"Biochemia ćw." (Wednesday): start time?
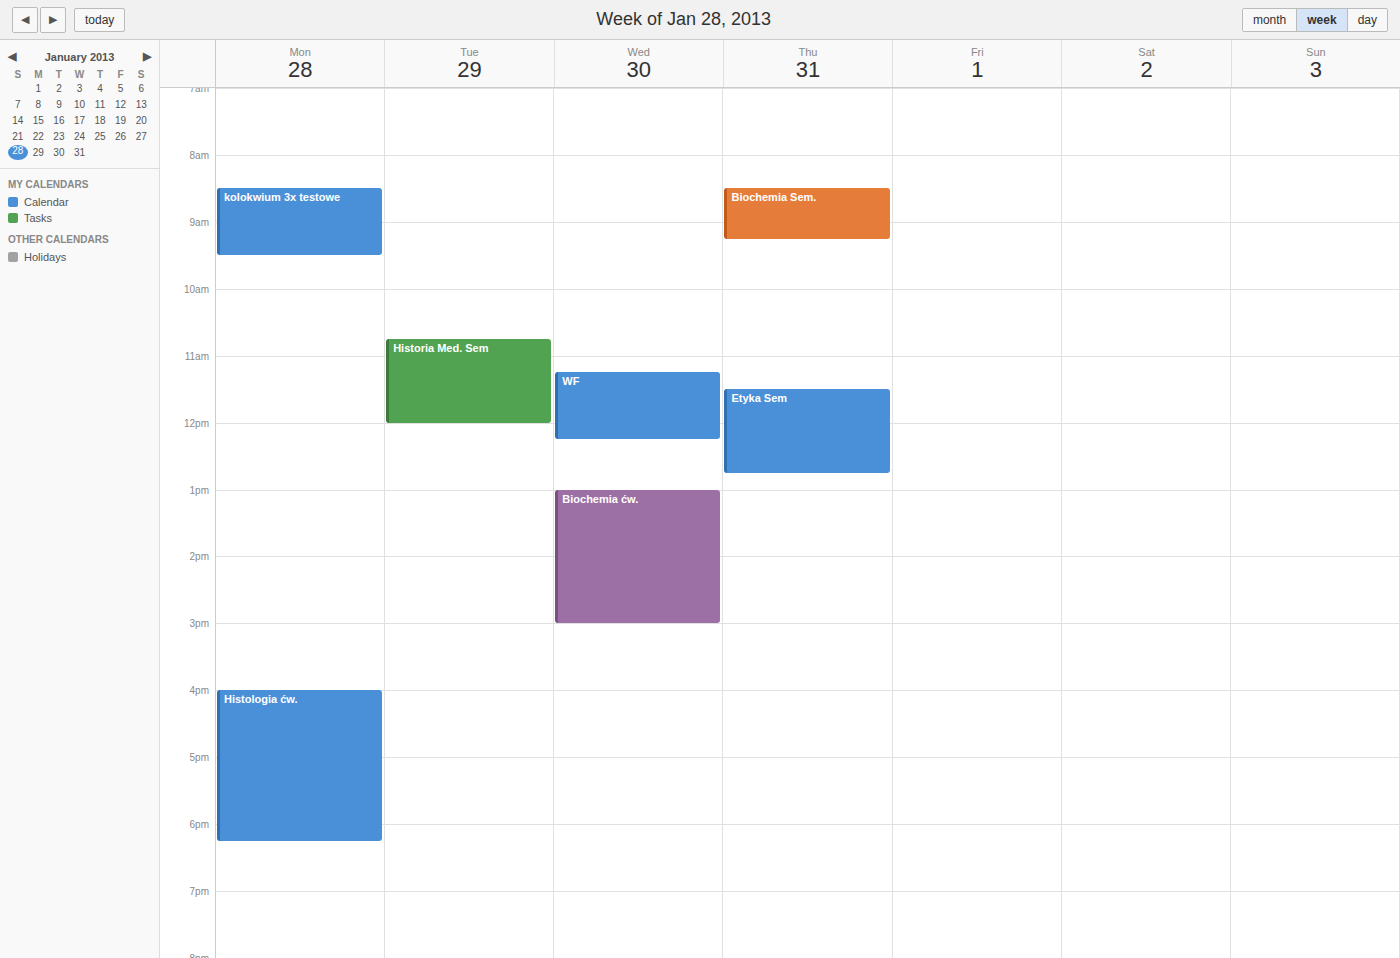
1:00 PM